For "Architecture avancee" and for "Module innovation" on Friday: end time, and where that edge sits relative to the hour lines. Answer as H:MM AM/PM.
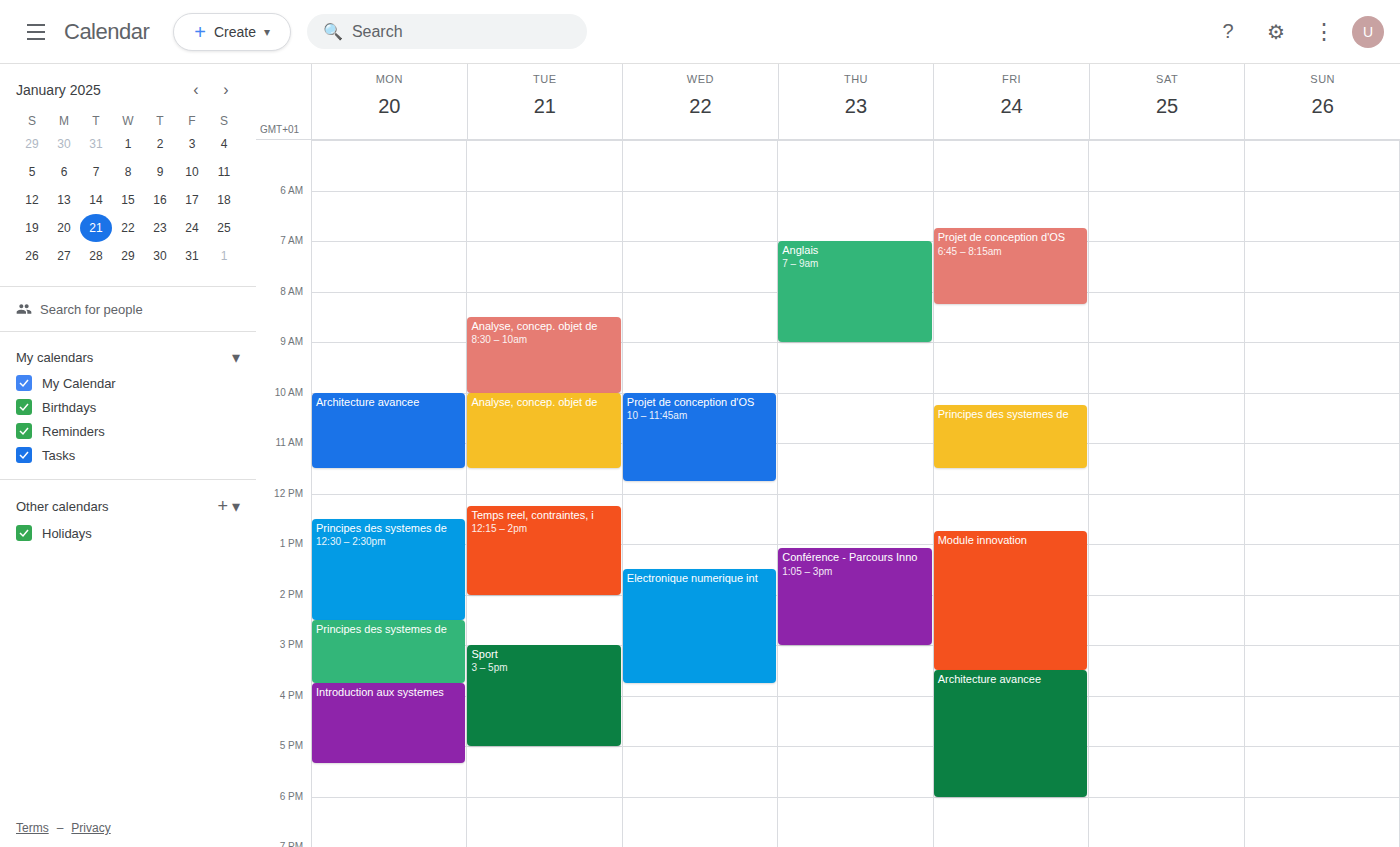
"Architecture avancee": 6:00 PM, exactly on the 6 PM line. "Module innovation": 3:30 PM, halfway between the 3 PM and 4 PM lines.